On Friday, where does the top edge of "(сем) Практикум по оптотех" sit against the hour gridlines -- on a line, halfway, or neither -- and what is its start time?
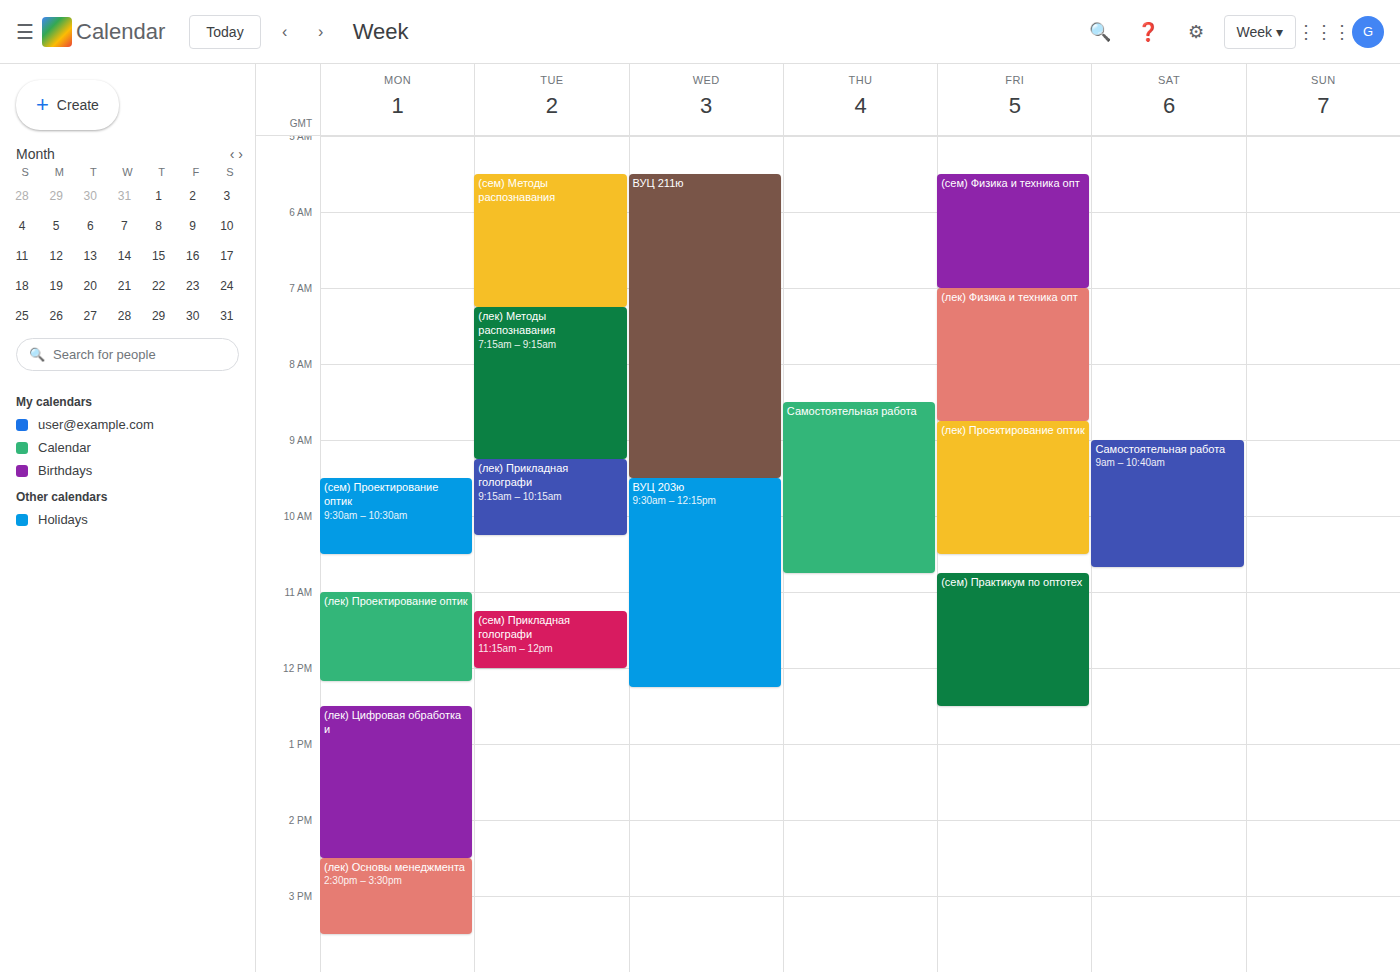
10:45 AM -- neither: three quarters of the way from the 10 AM line to the 11 AM line.